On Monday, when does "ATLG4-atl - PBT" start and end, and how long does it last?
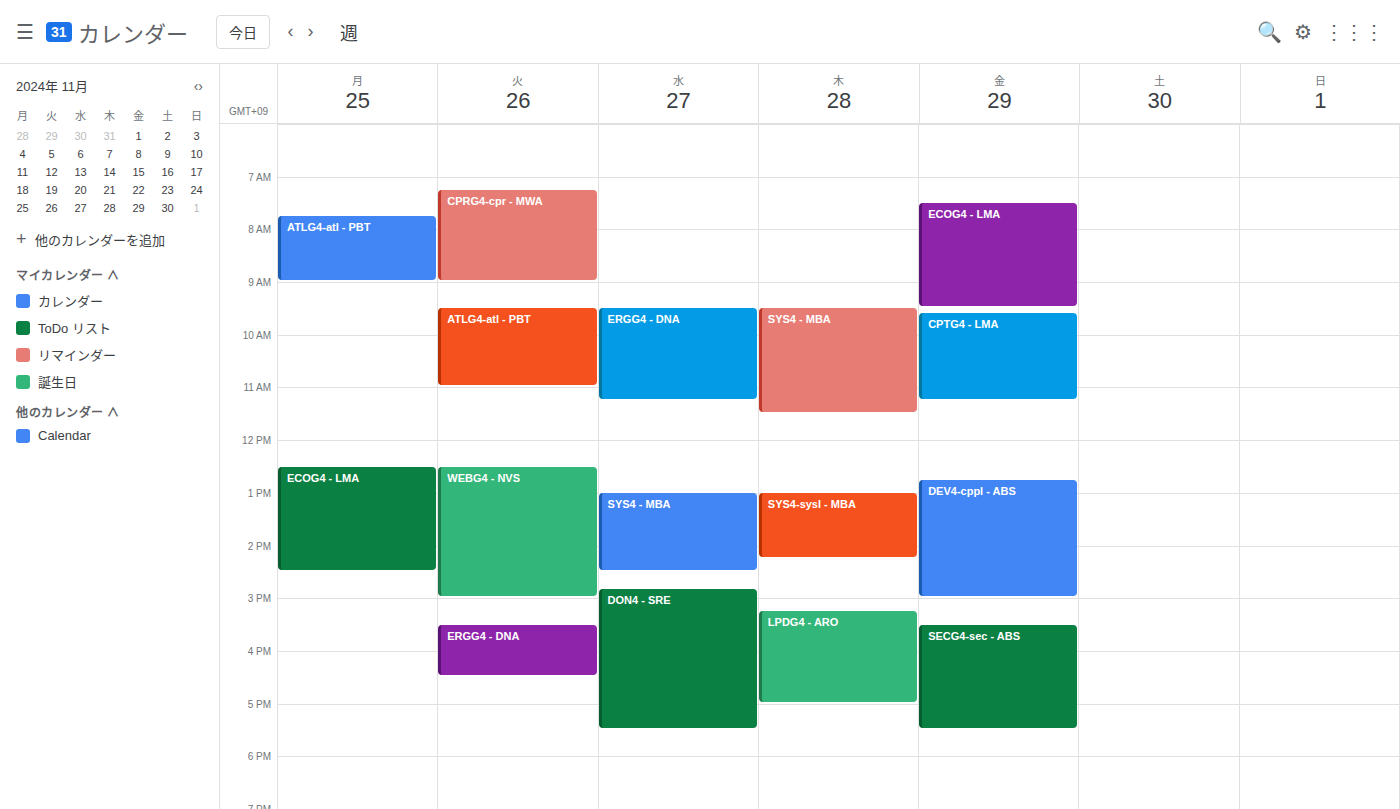
7:45 AM to 9:00 AM, 1 hour 15 minutes